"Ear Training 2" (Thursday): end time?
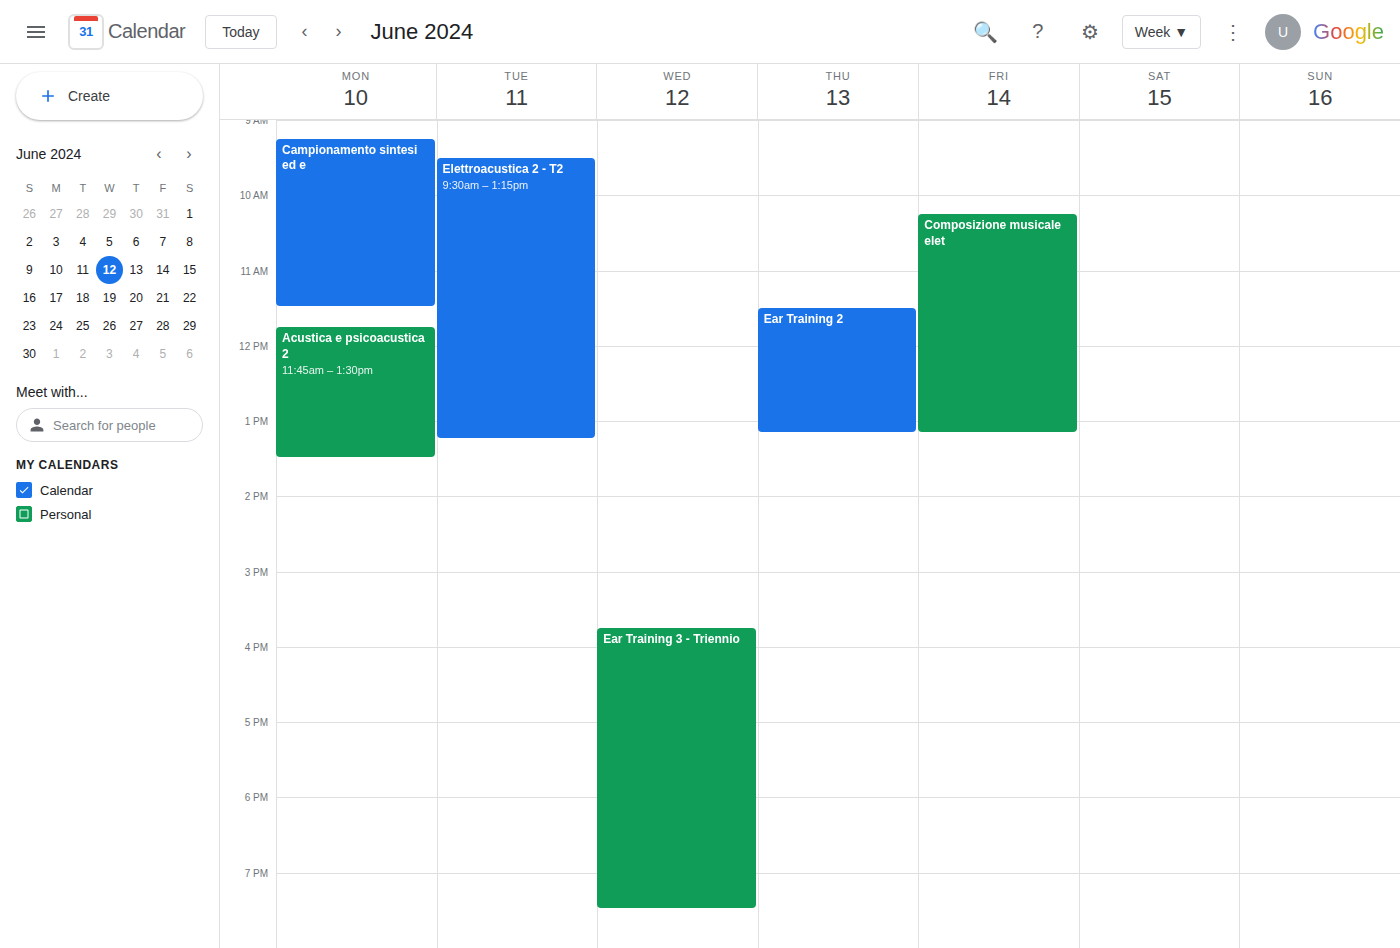
1:10 PM